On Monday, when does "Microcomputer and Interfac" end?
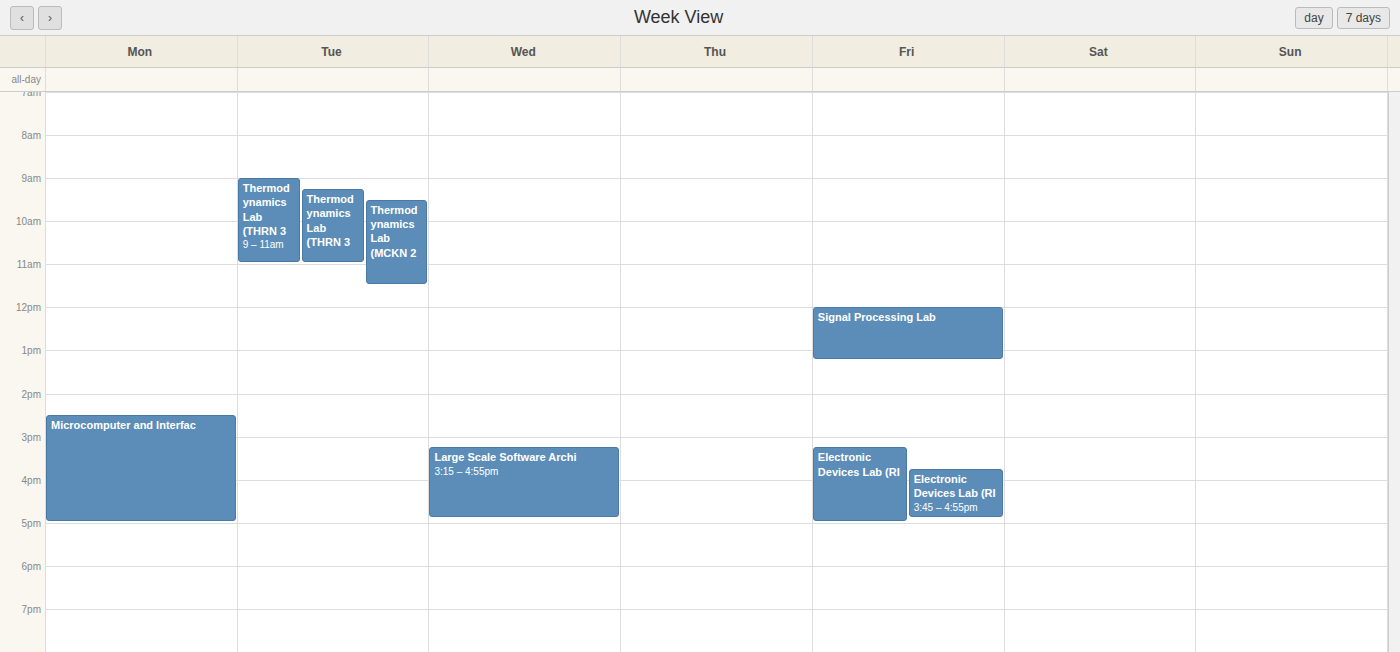
5:00 PM